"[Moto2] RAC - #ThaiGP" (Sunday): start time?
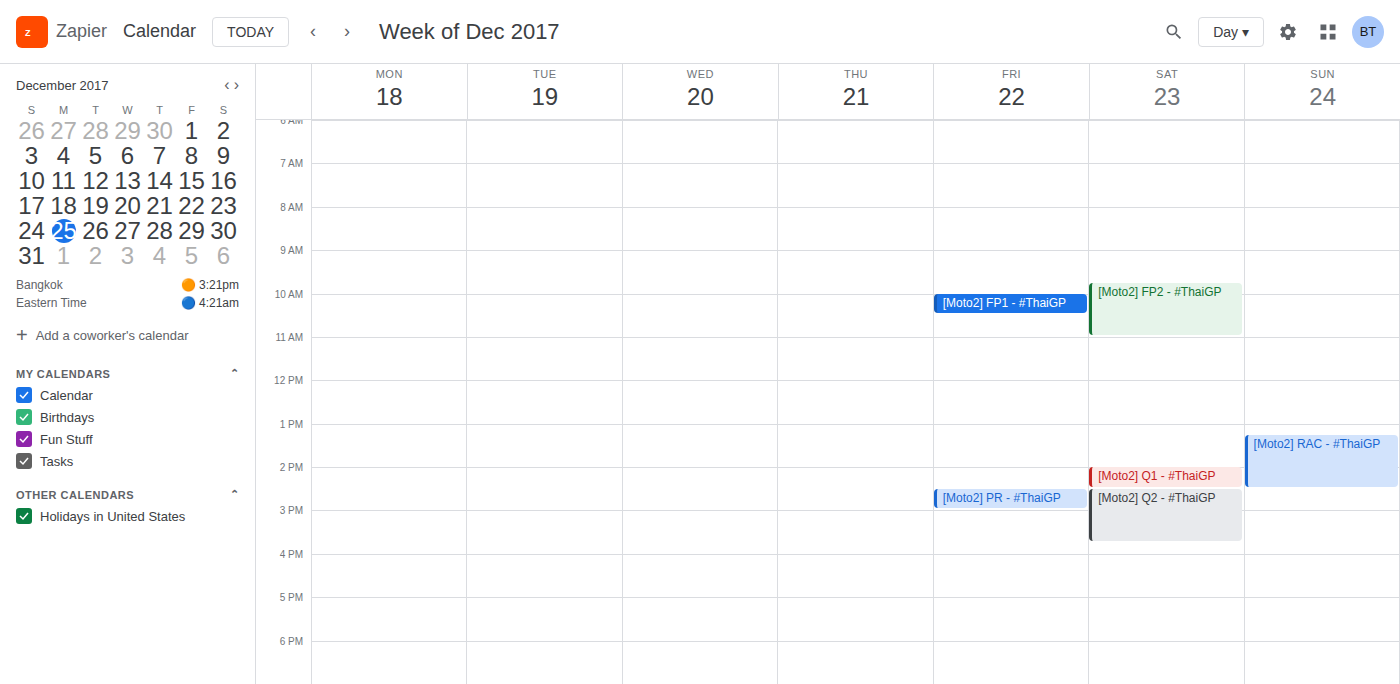
1:15 PM